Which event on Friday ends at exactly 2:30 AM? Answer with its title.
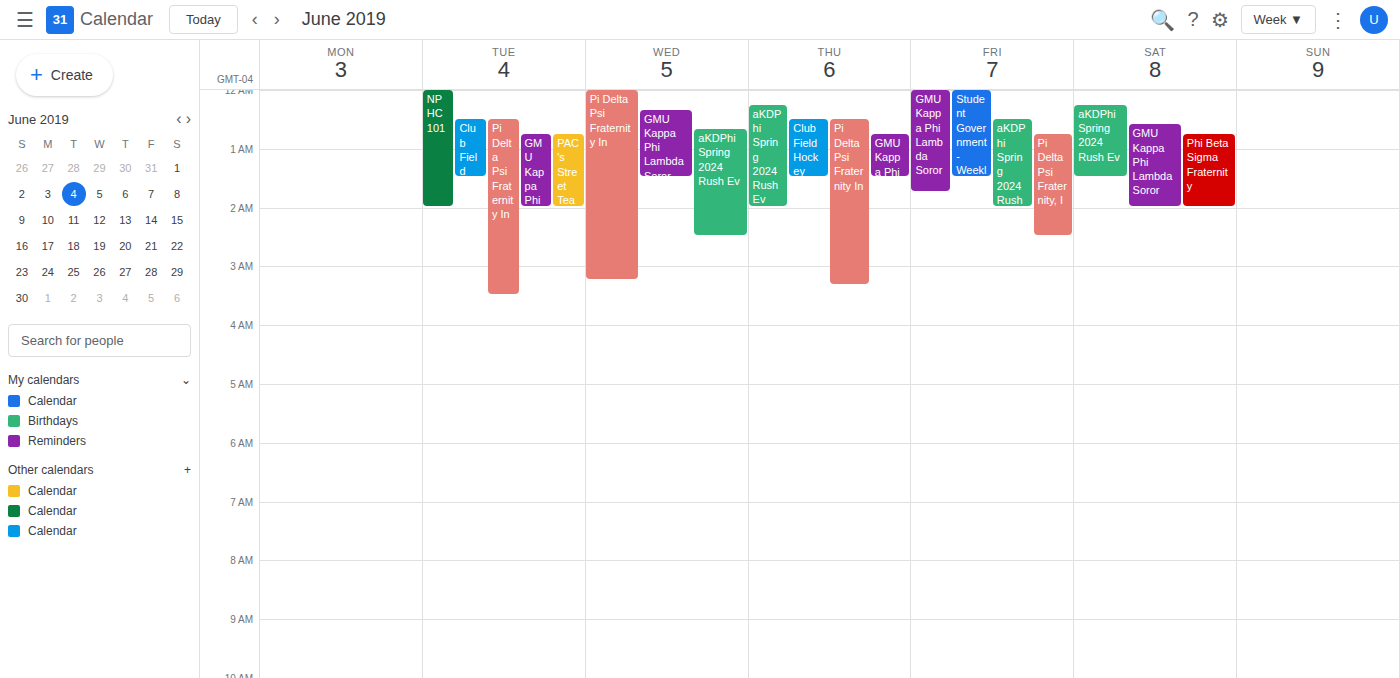
"Pi Delta Psi Fraternity, I"